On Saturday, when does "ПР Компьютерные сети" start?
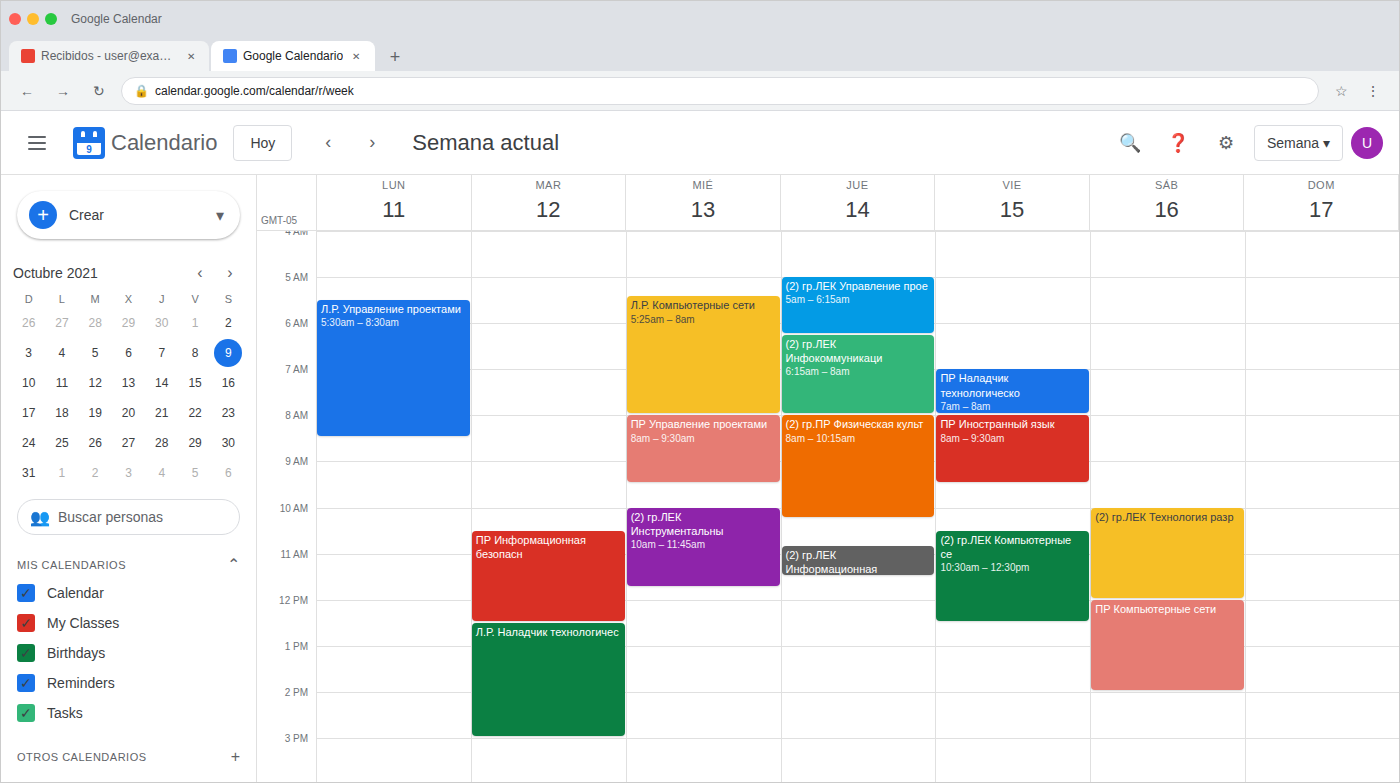
12:00 PM